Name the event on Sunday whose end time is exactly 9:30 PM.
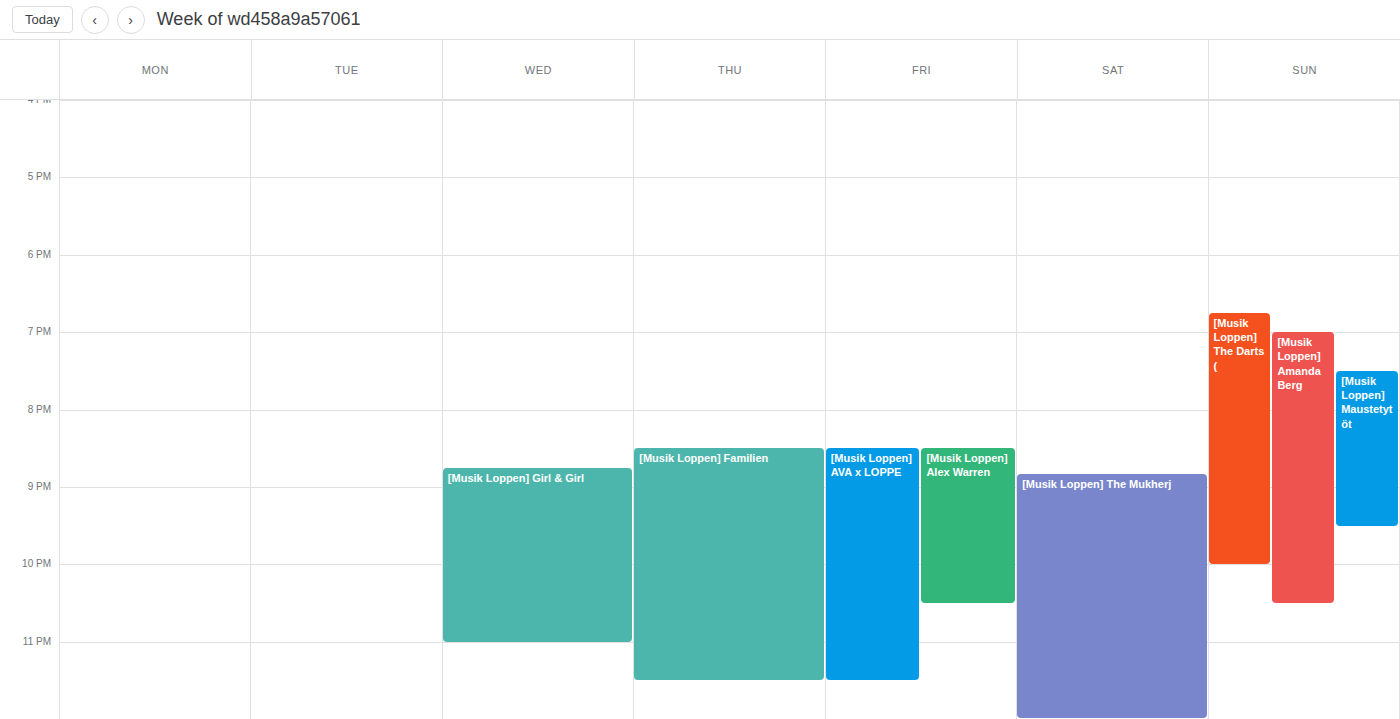
"[Musik Loppen] Maustetytöt"